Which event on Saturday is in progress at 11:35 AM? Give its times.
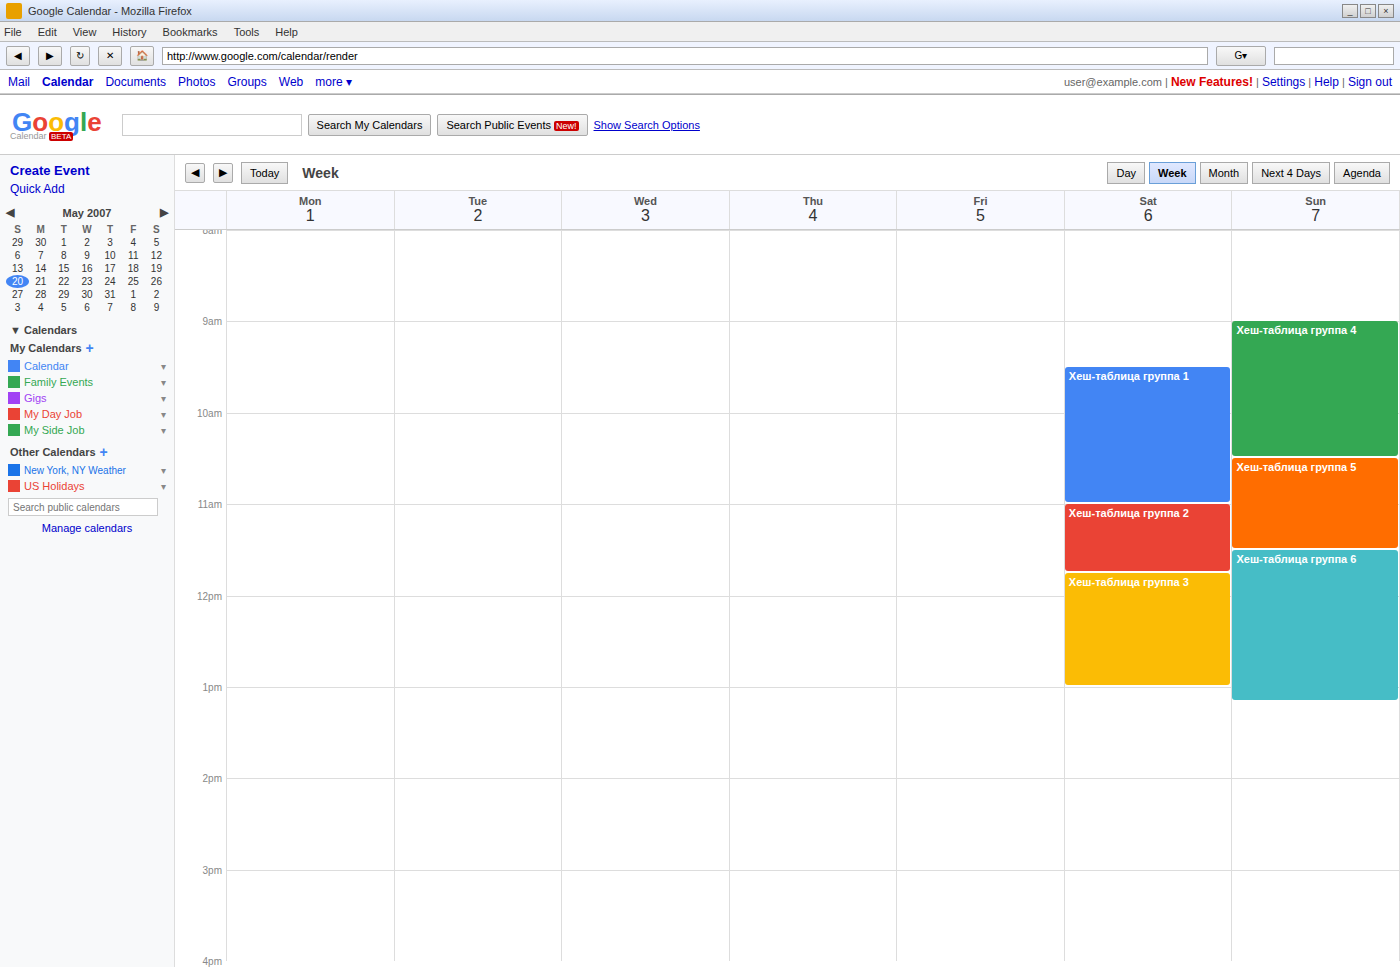
"Хеш-таблица группа 2", 11:00 AM to 11:45 AM